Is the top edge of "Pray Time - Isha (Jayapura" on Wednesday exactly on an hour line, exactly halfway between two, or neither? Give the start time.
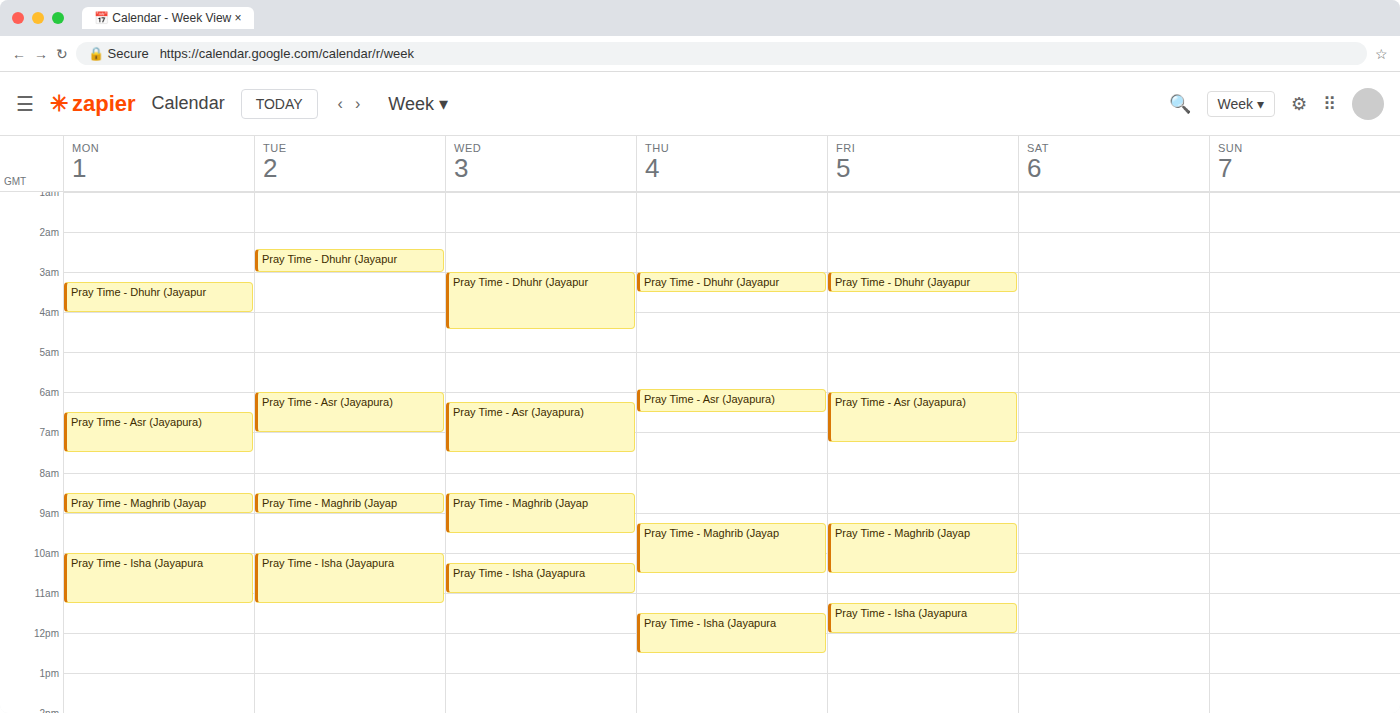
10:15 AM -- neither: a quarter of the way from the 10 AM line to the 11 AM line.